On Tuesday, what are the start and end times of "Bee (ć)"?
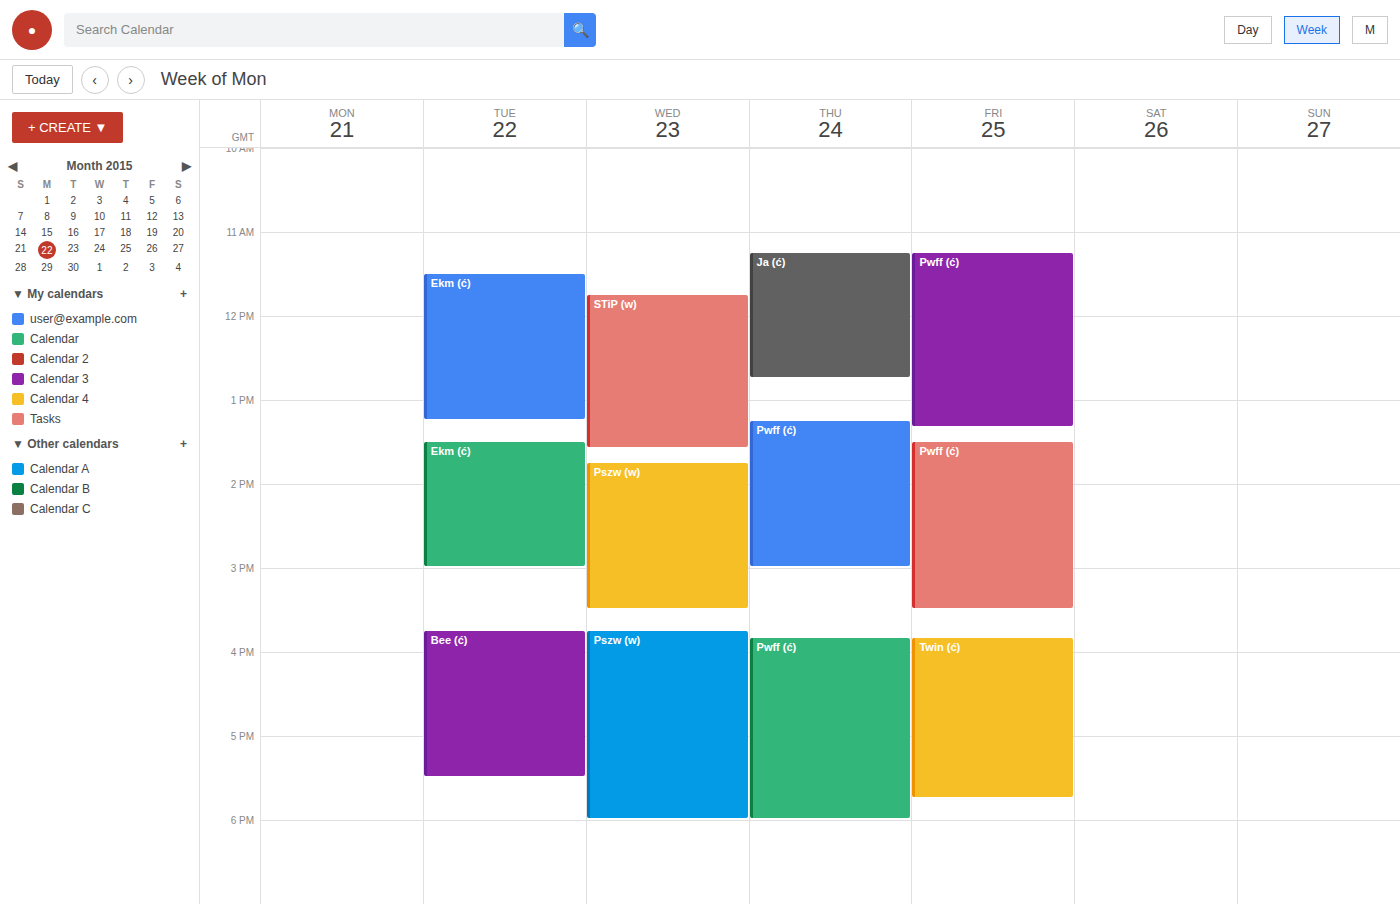
3:45 PM to 5:30 PM